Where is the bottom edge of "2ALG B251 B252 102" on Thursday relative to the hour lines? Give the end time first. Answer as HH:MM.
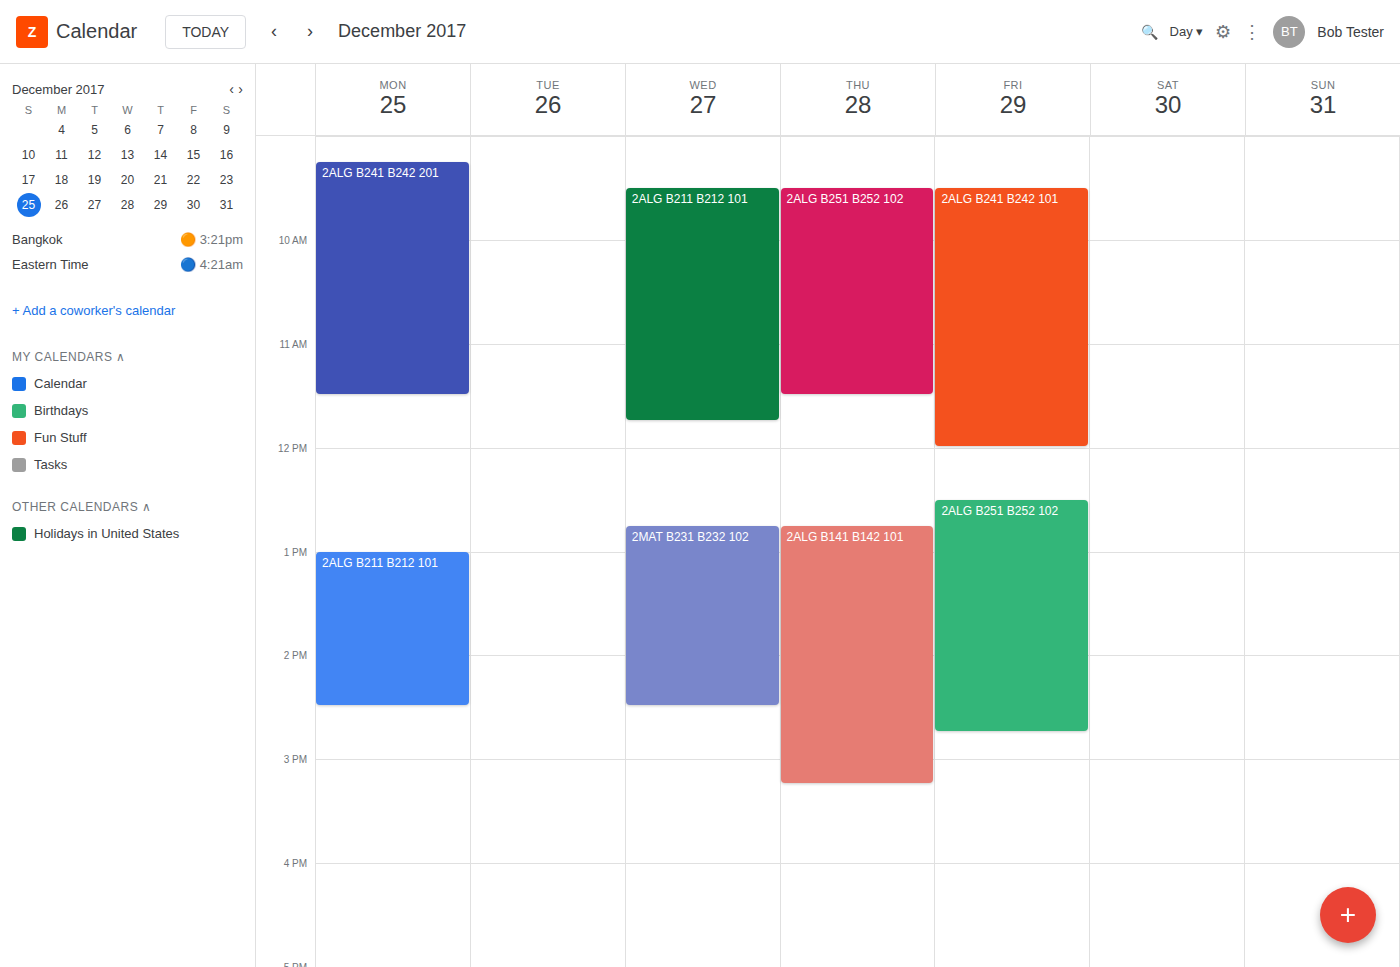
11:30 -- halfway between the 11:00 and 12:00 lines.